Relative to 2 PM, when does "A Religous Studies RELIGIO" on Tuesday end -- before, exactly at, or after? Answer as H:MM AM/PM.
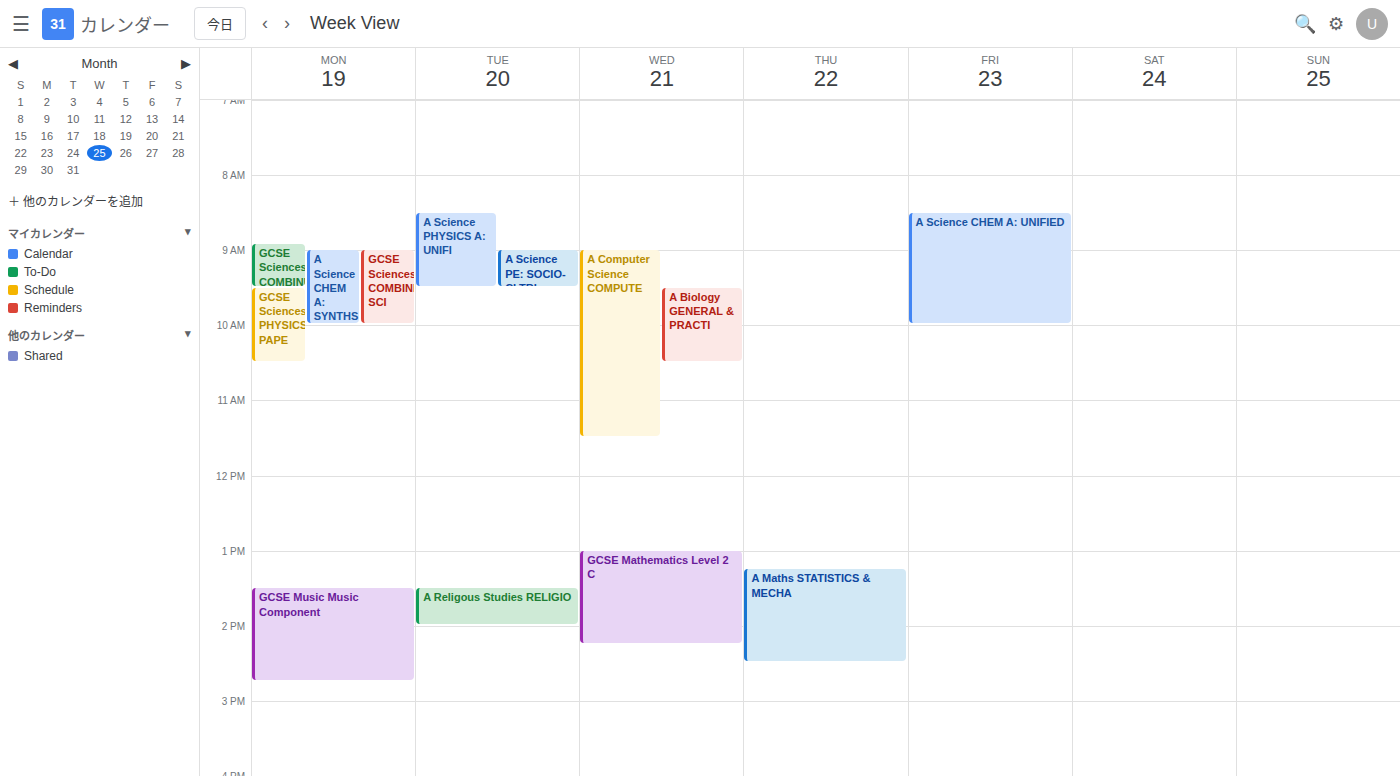
2:00 PM -- exactly at 2 PM, on the 2 PM line.